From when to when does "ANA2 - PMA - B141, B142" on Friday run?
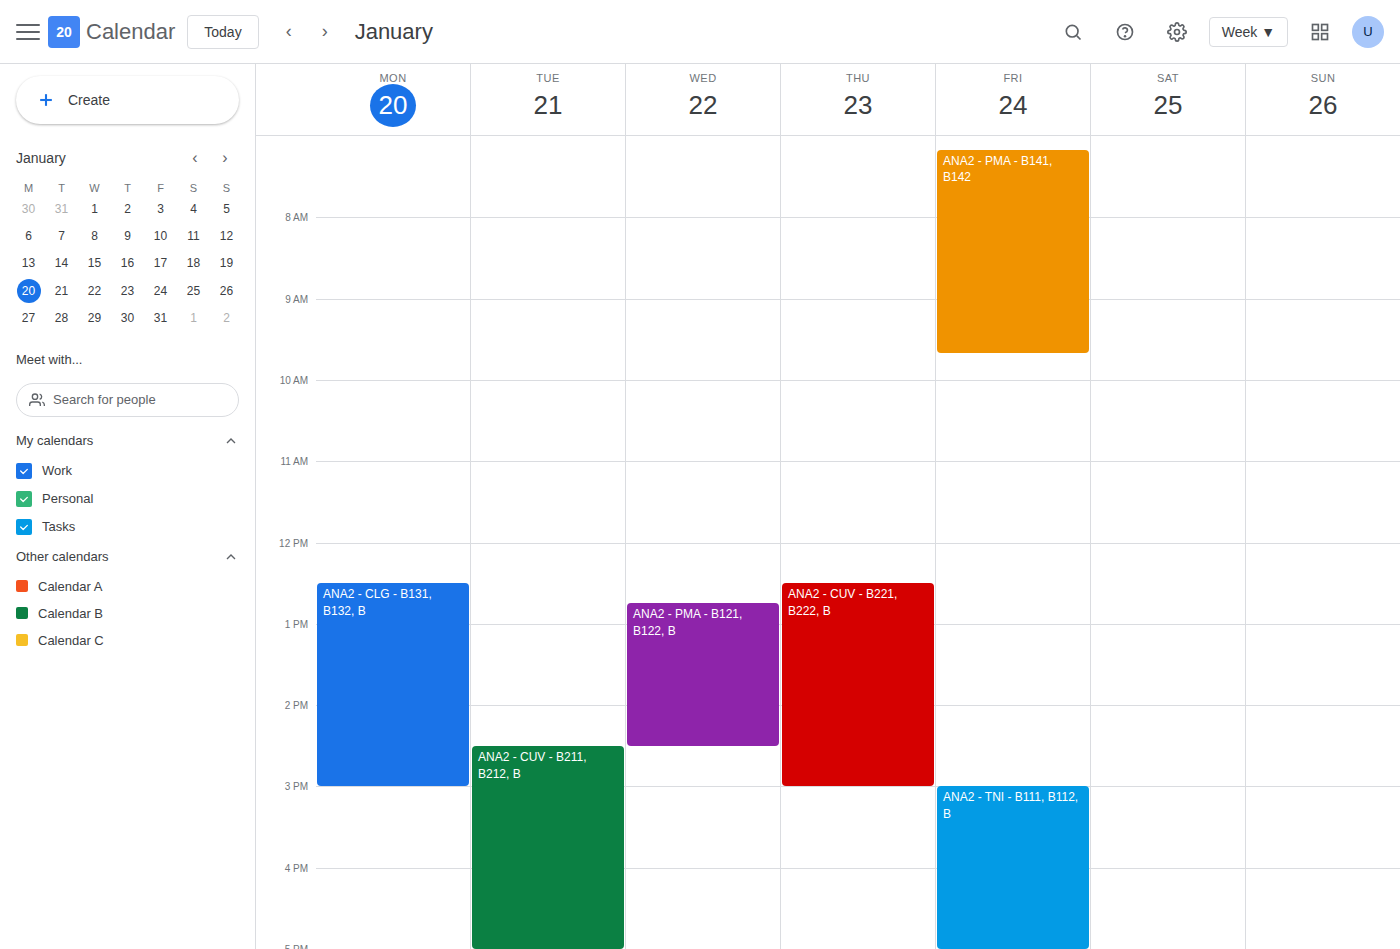
7:10 AM to 9:40 AM